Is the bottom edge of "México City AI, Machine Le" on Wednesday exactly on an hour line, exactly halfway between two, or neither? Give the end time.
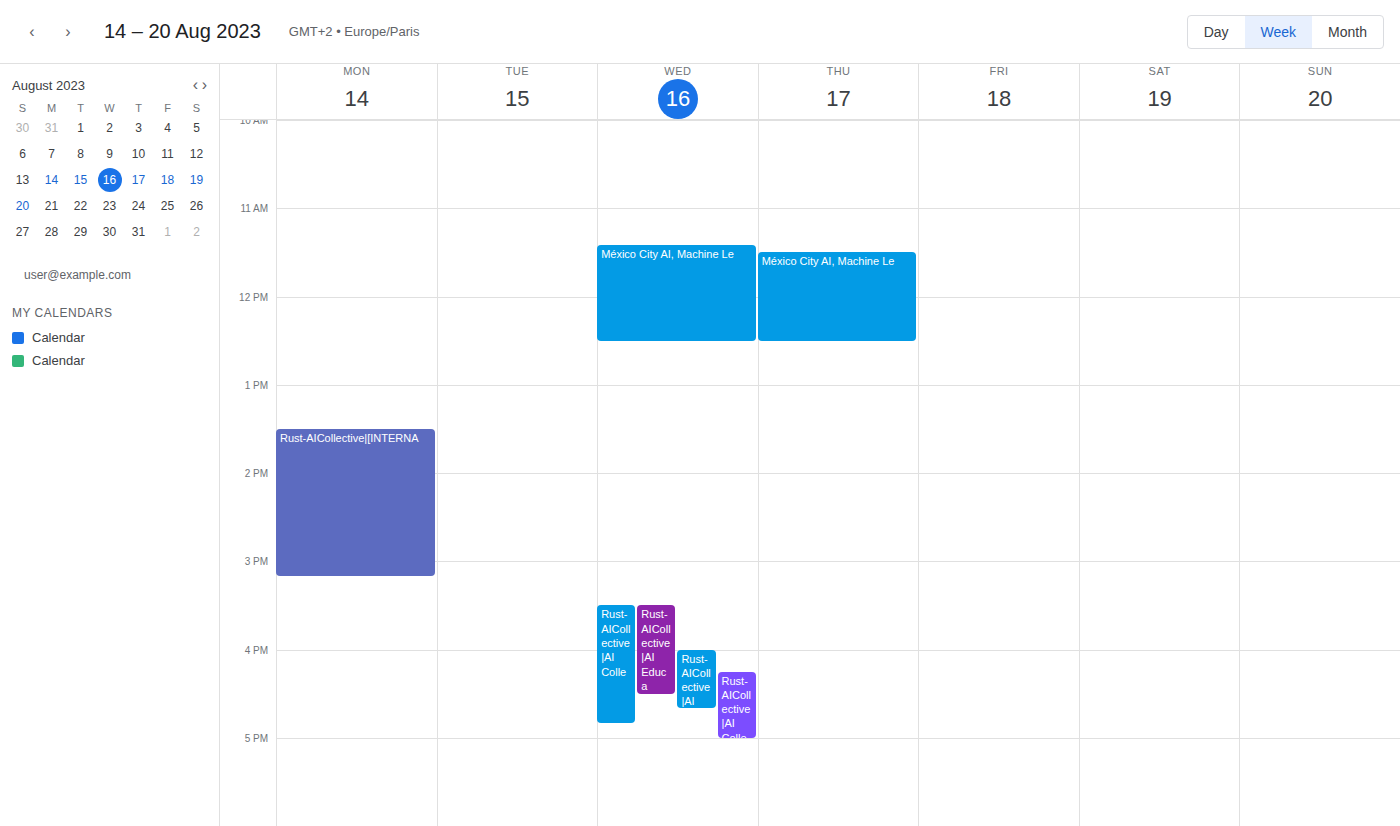
12:30 PM -- halfway between the 12 PM and 1 PM lines.